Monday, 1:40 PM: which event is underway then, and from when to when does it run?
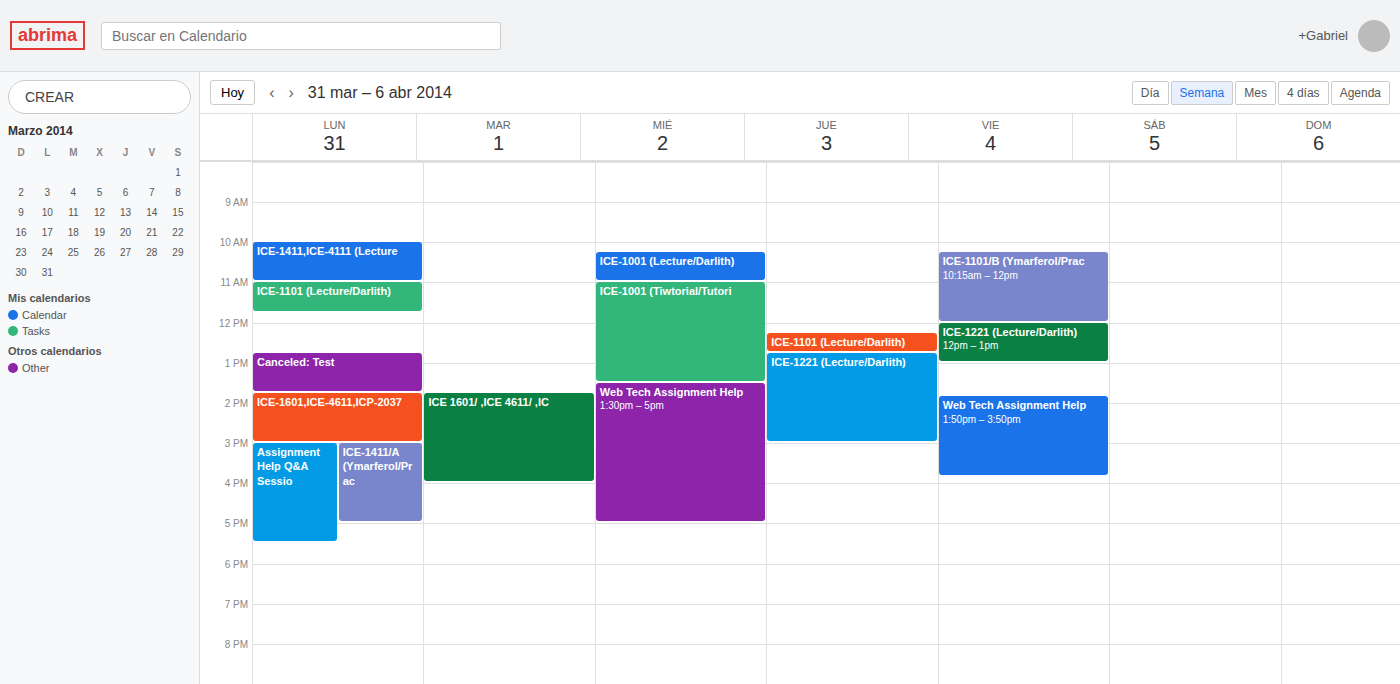
"Canceled: Test", 12:45 PM to 1:45 PM